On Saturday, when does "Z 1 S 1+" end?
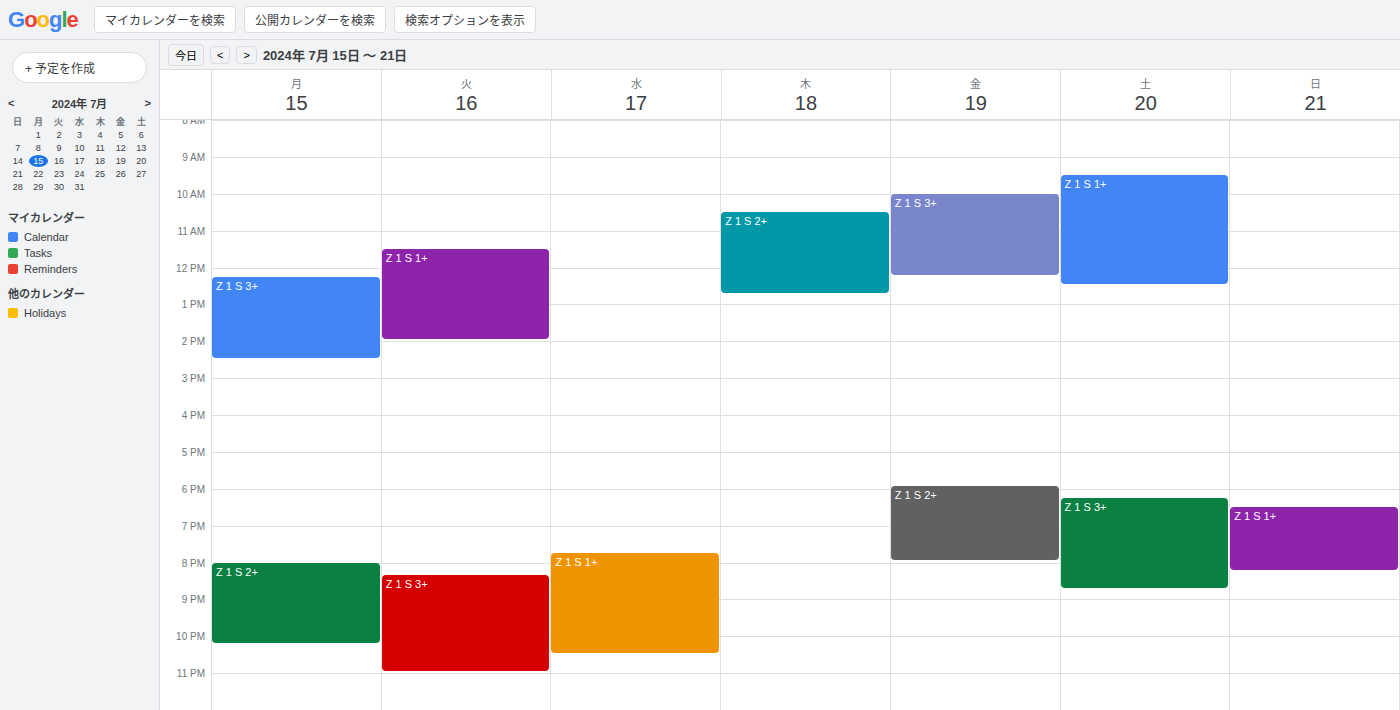
12:30